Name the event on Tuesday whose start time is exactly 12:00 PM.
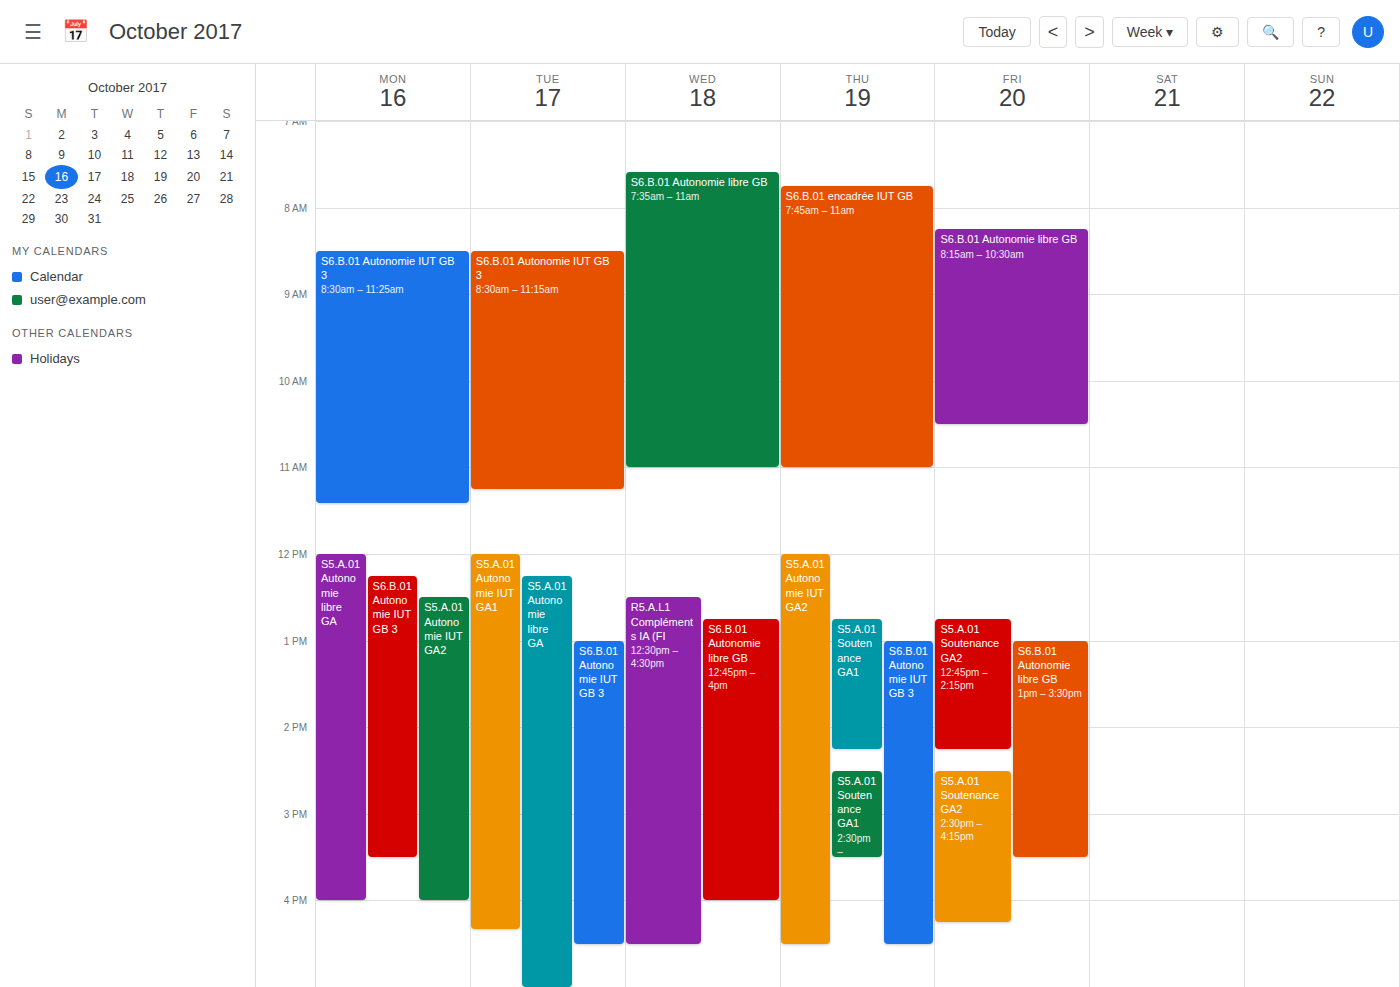
"S5.A.01 Autonomie IUT GA1"